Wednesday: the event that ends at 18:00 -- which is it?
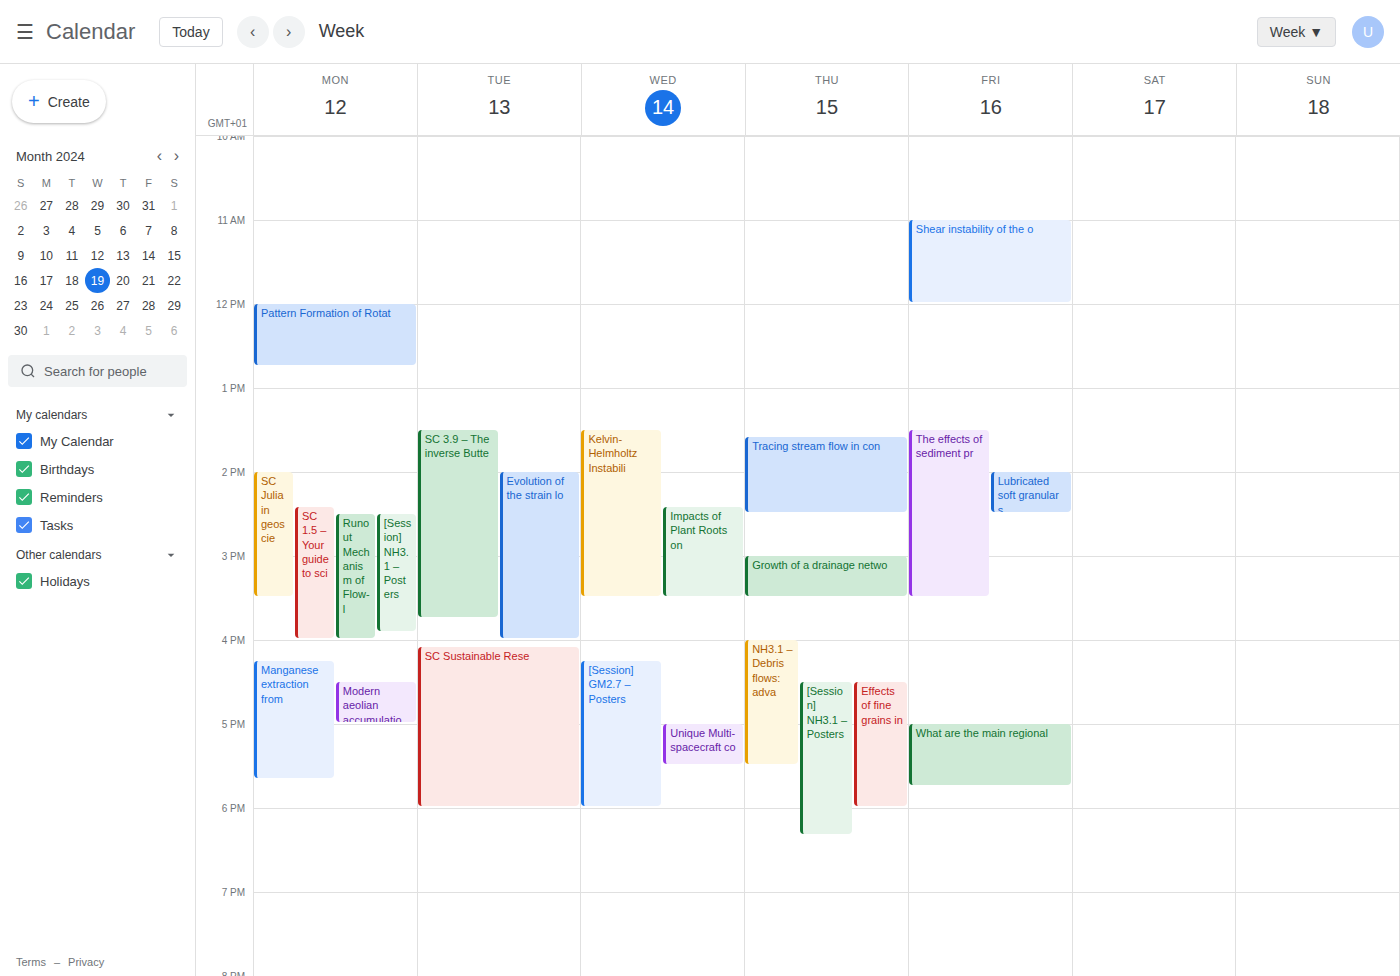
"[Session] GM2.7 – Posters"